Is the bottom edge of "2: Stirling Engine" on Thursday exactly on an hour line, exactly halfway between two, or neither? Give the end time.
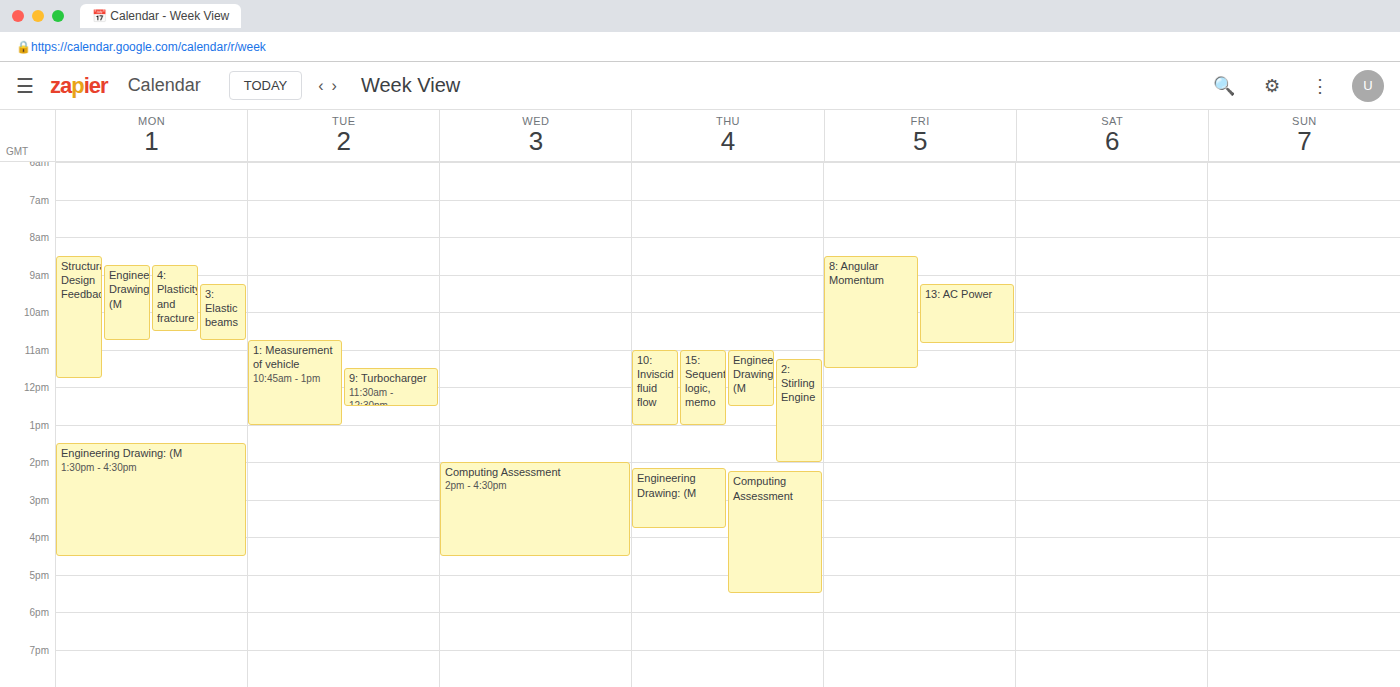
2:00 PM -- exactly on the 2 PM line.